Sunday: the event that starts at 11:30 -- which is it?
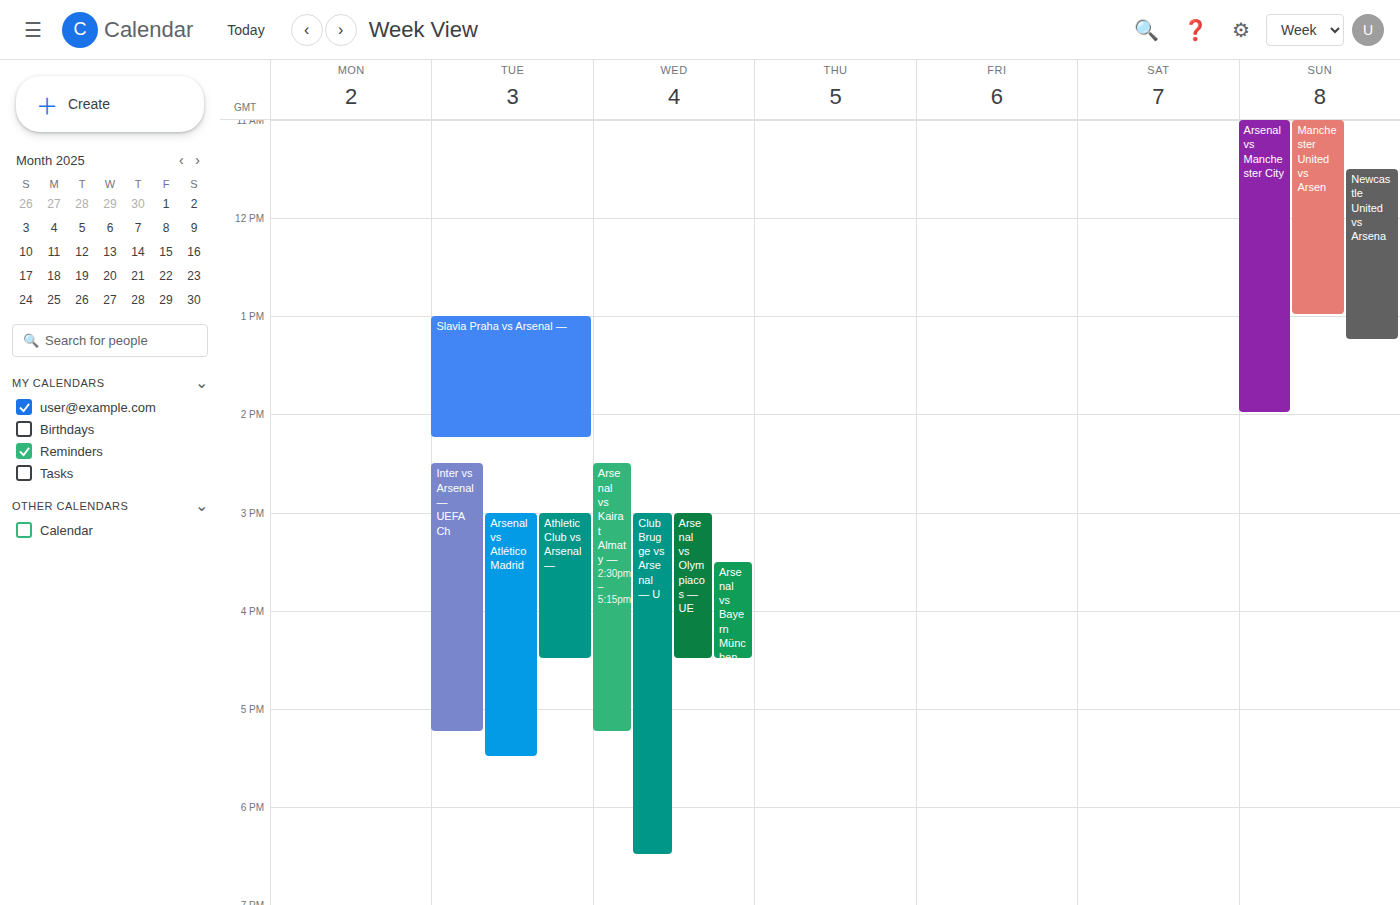
"Newcastle United vs Arsena"